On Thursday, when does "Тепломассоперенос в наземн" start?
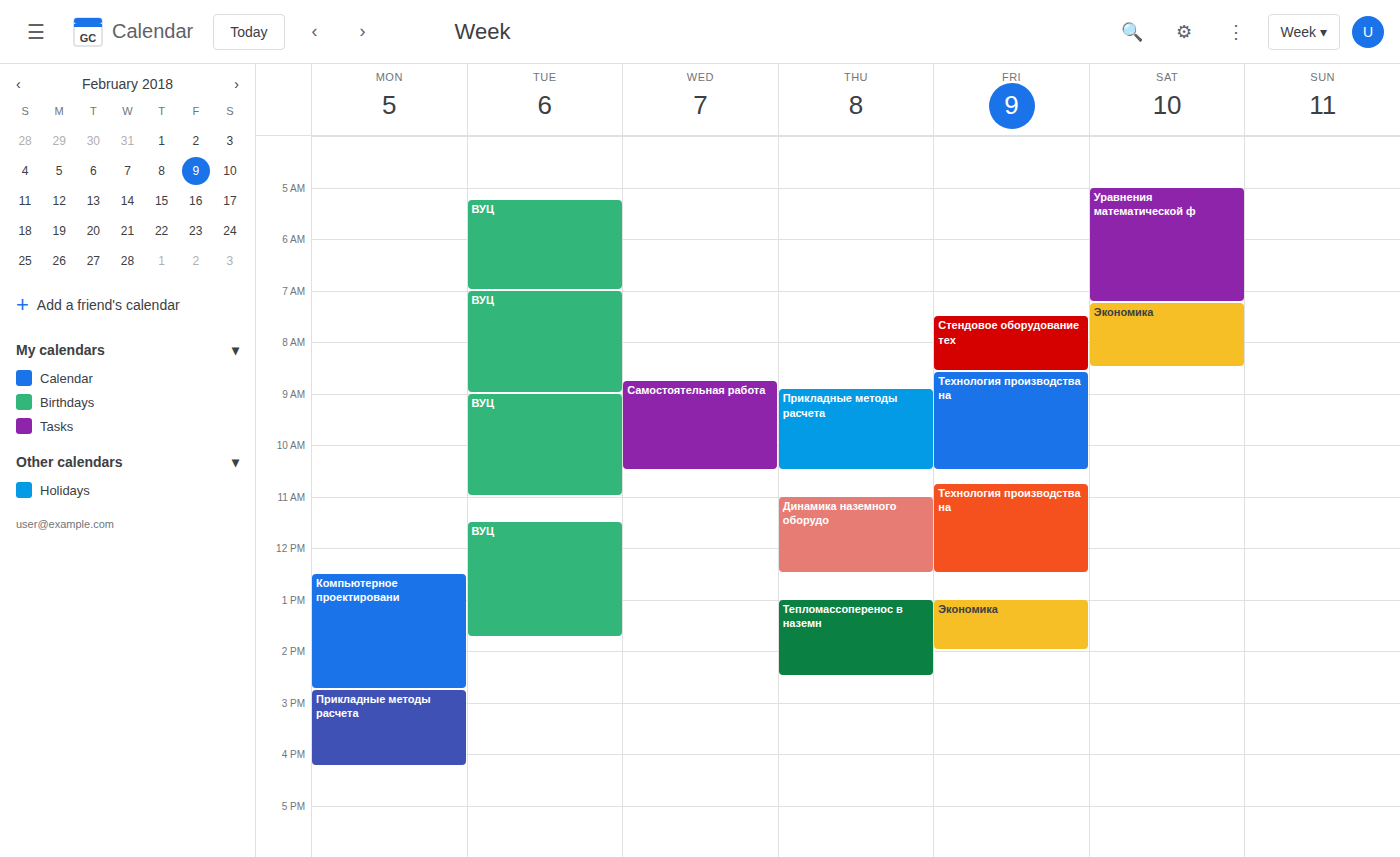
1:00 PM